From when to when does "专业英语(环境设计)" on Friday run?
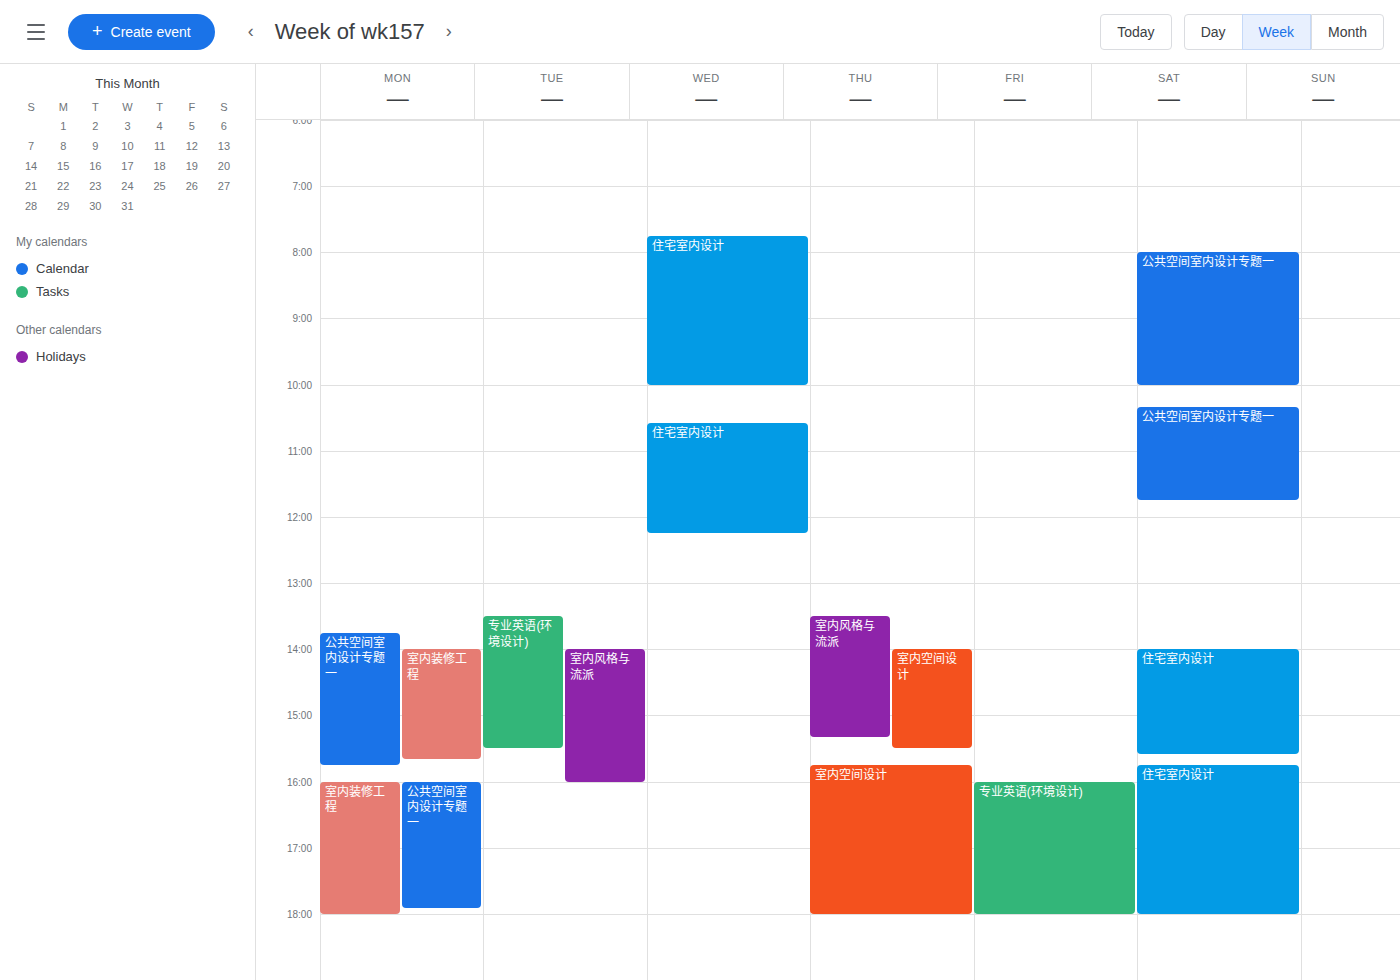
16:00 to 18:00